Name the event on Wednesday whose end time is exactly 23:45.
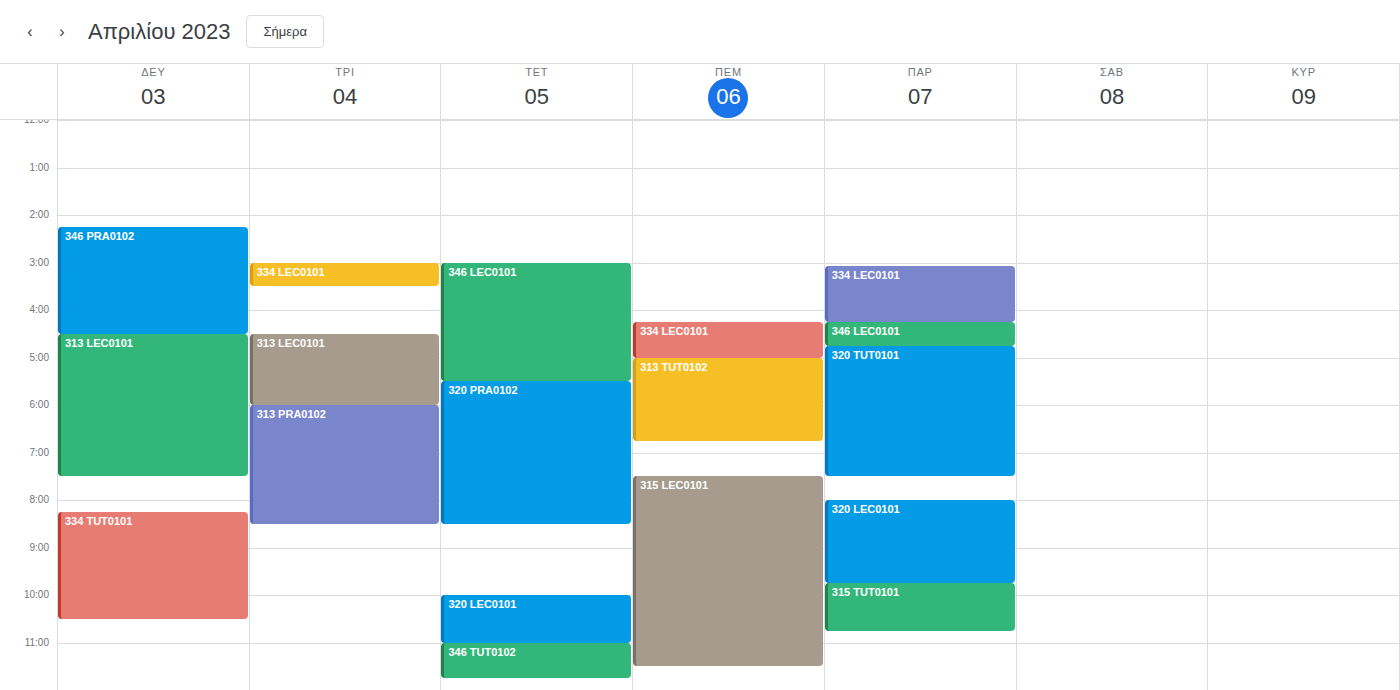
"346 TUT0102"